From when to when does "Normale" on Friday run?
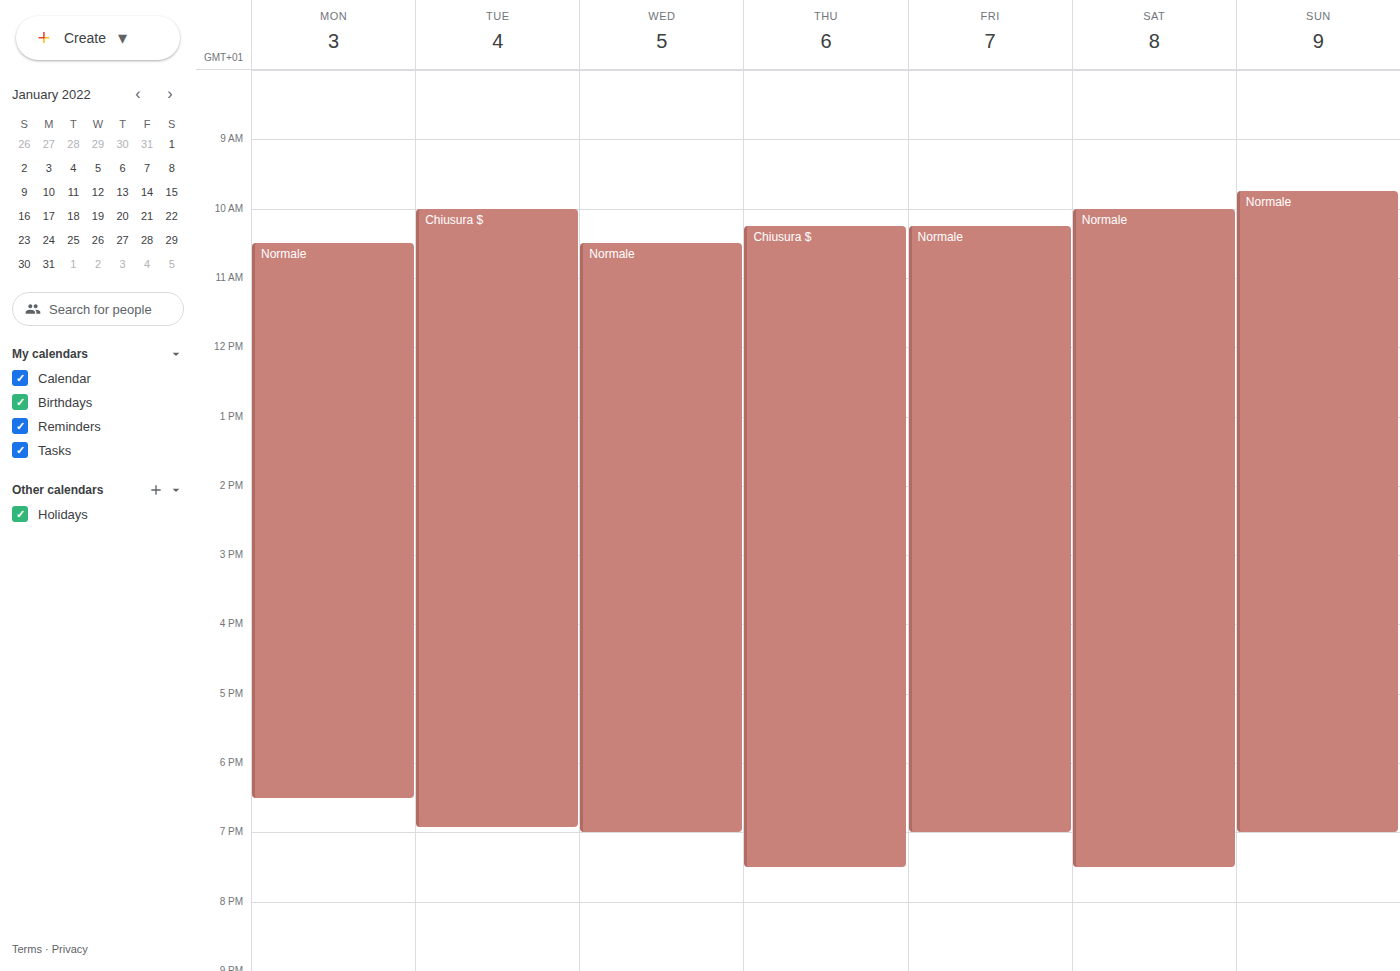
10:15 AM to 7:00 PM